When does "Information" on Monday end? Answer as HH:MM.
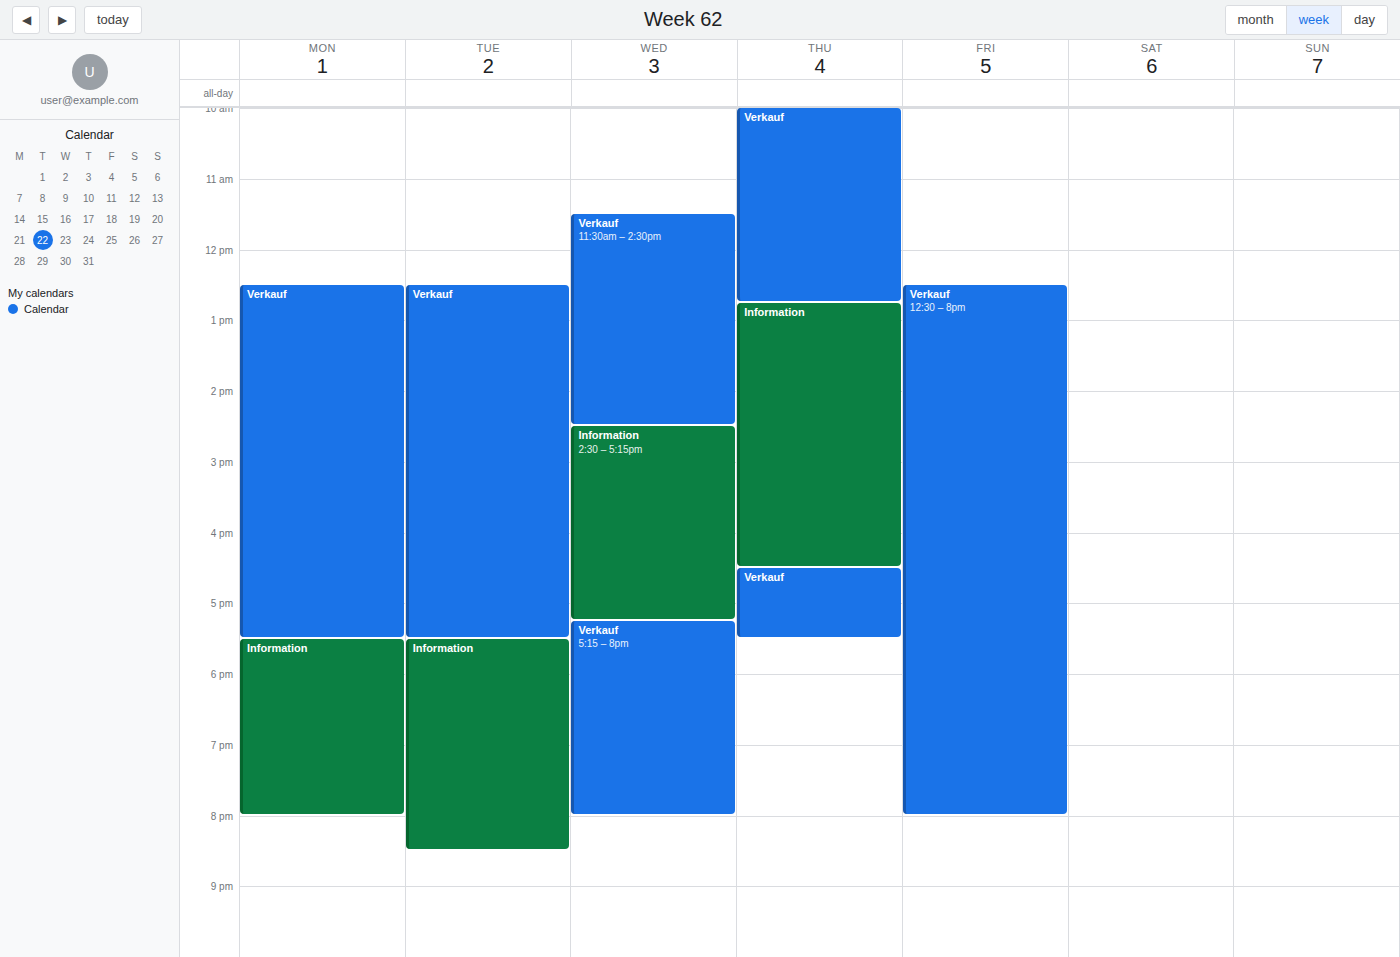
20:00